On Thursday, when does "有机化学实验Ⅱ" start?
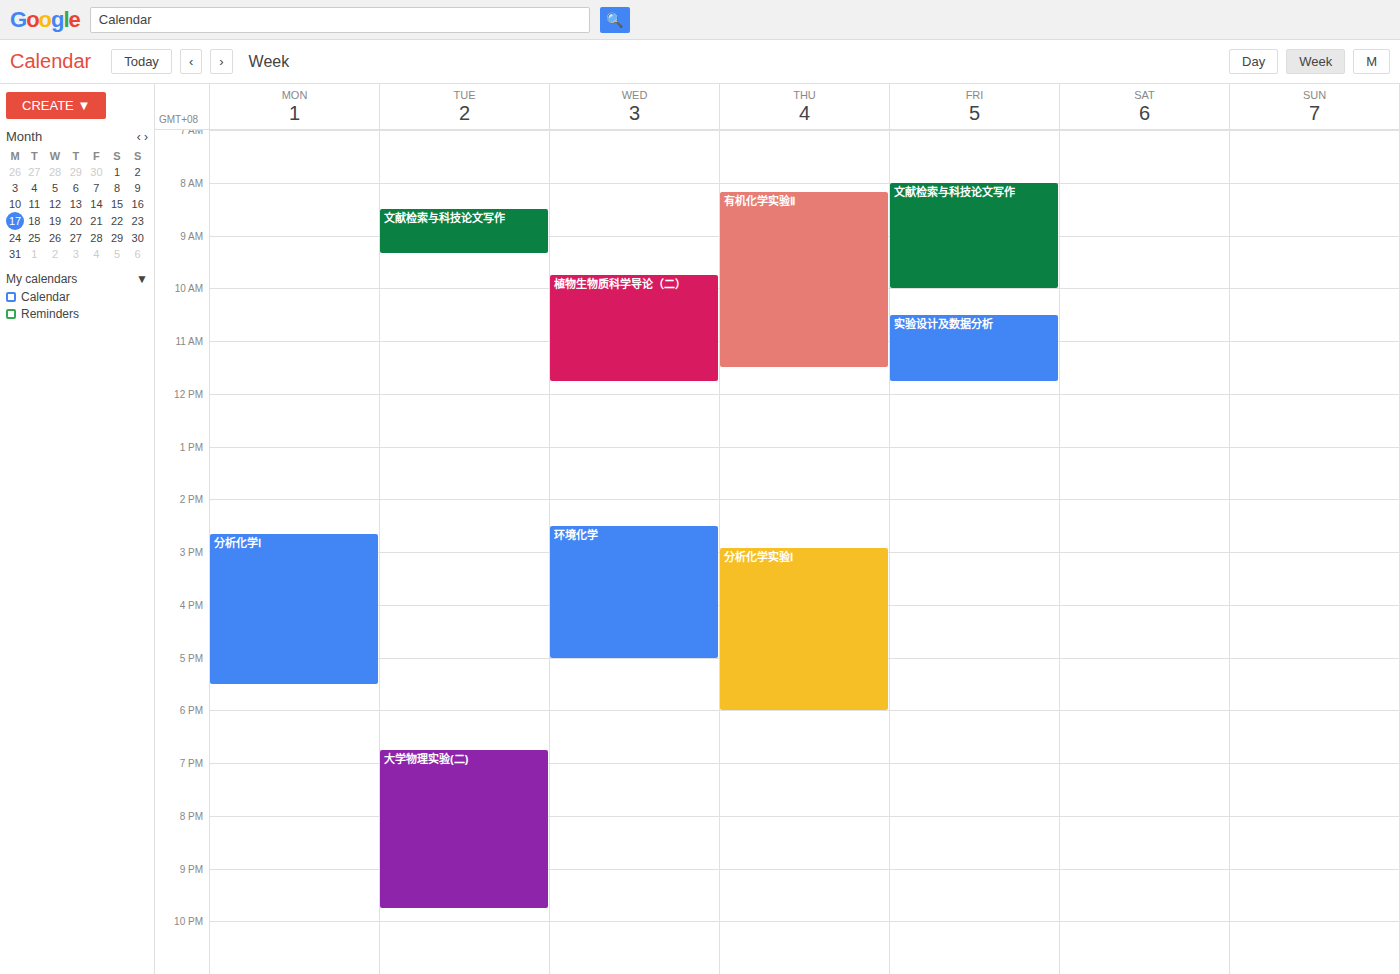
8:10 AM